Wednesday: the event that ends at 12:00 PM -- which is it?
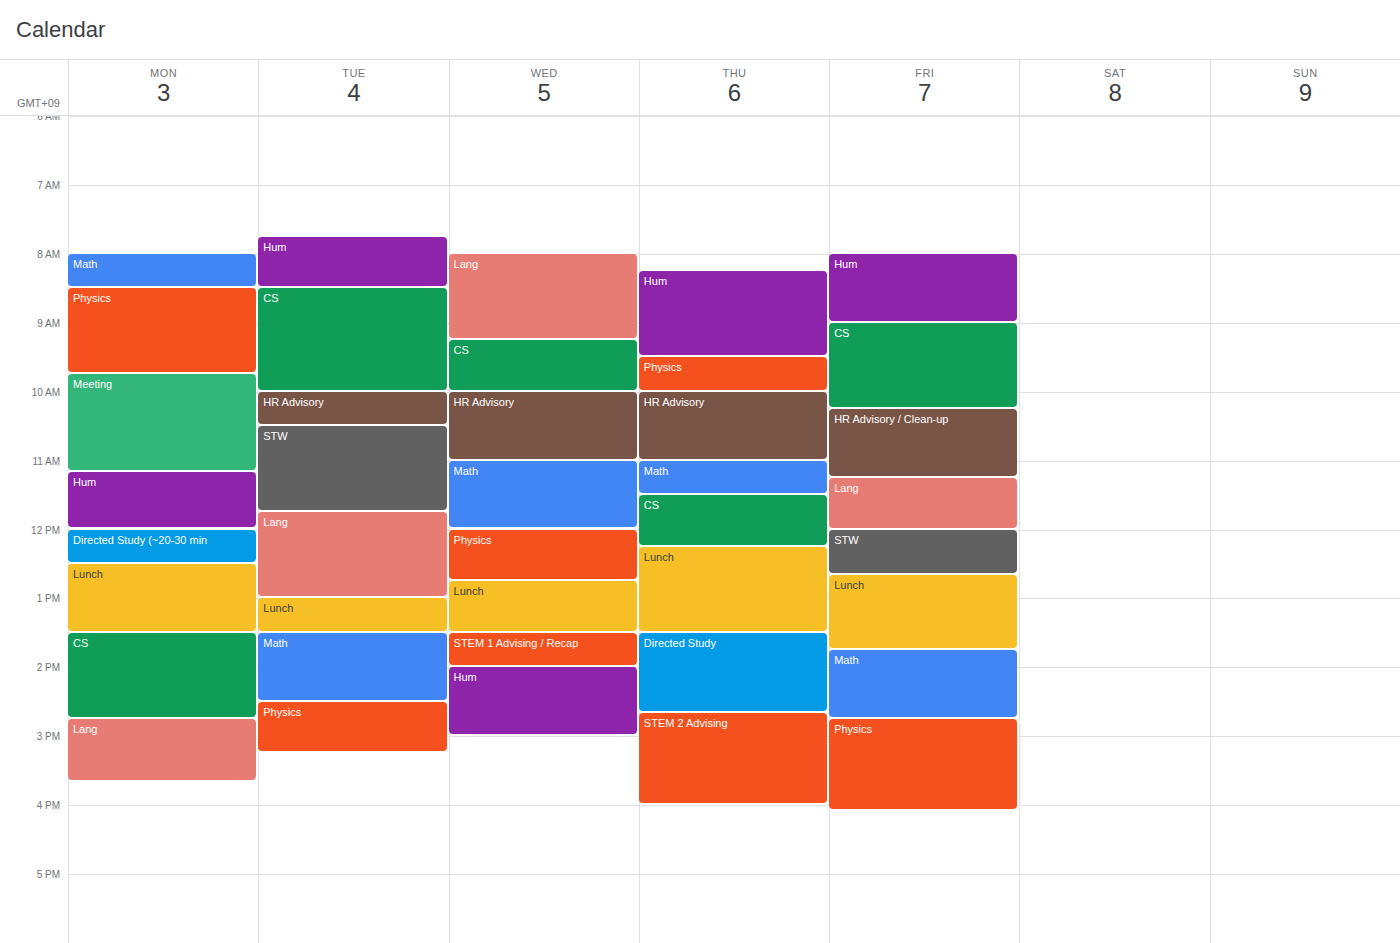
"Math"